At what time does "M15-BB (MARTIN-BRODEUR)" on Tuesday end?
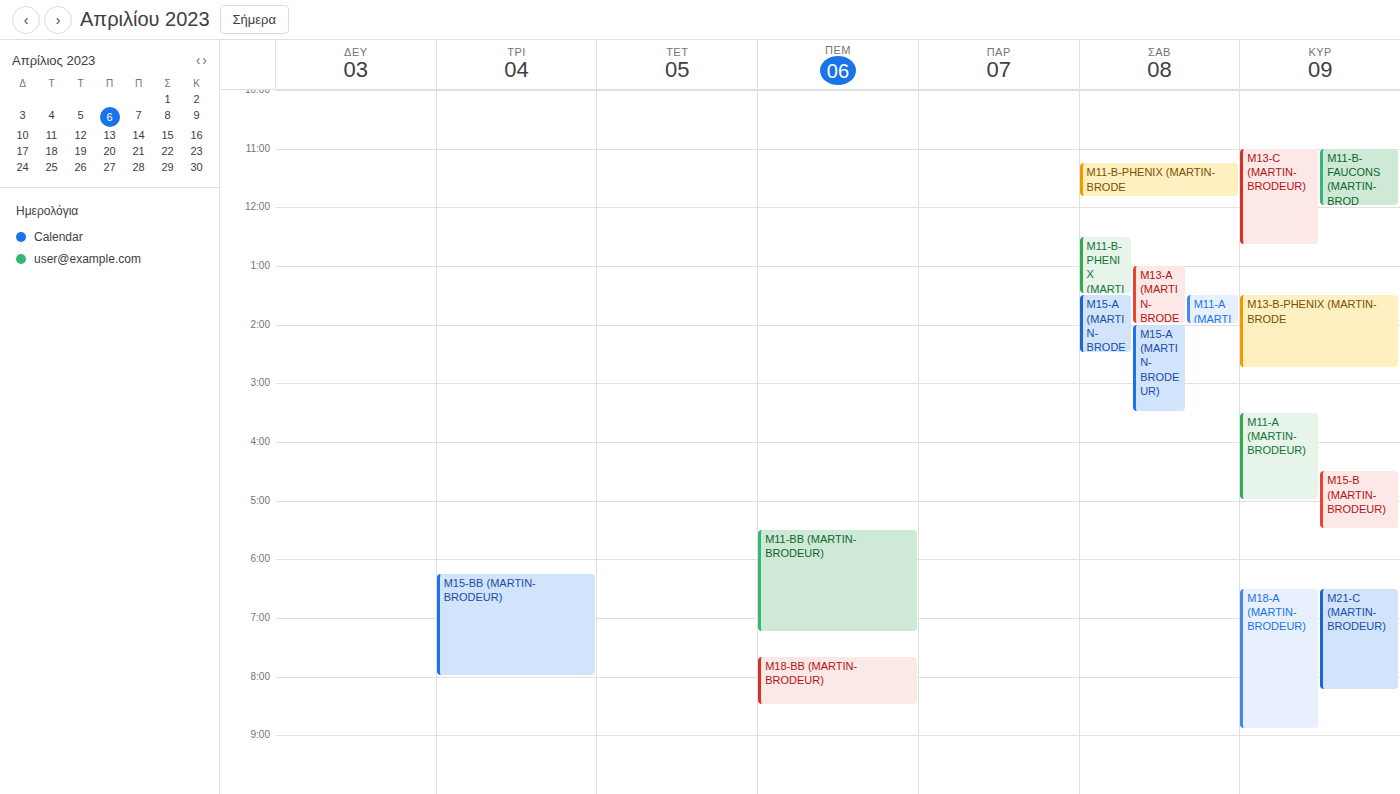
8:00 PM